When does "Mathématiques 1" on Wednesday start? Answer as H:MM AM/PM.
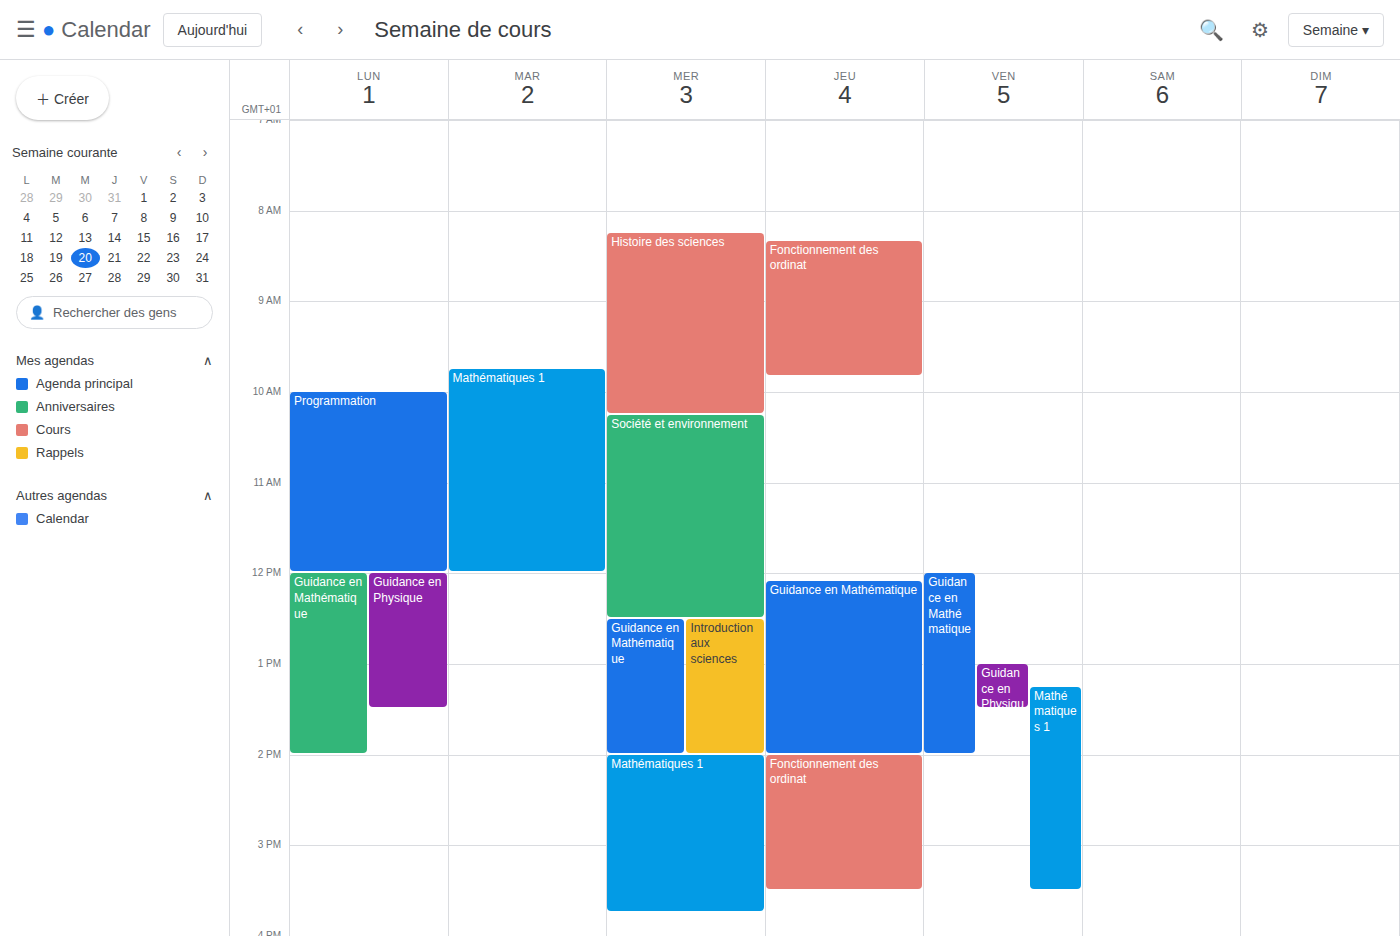
2:00 PM